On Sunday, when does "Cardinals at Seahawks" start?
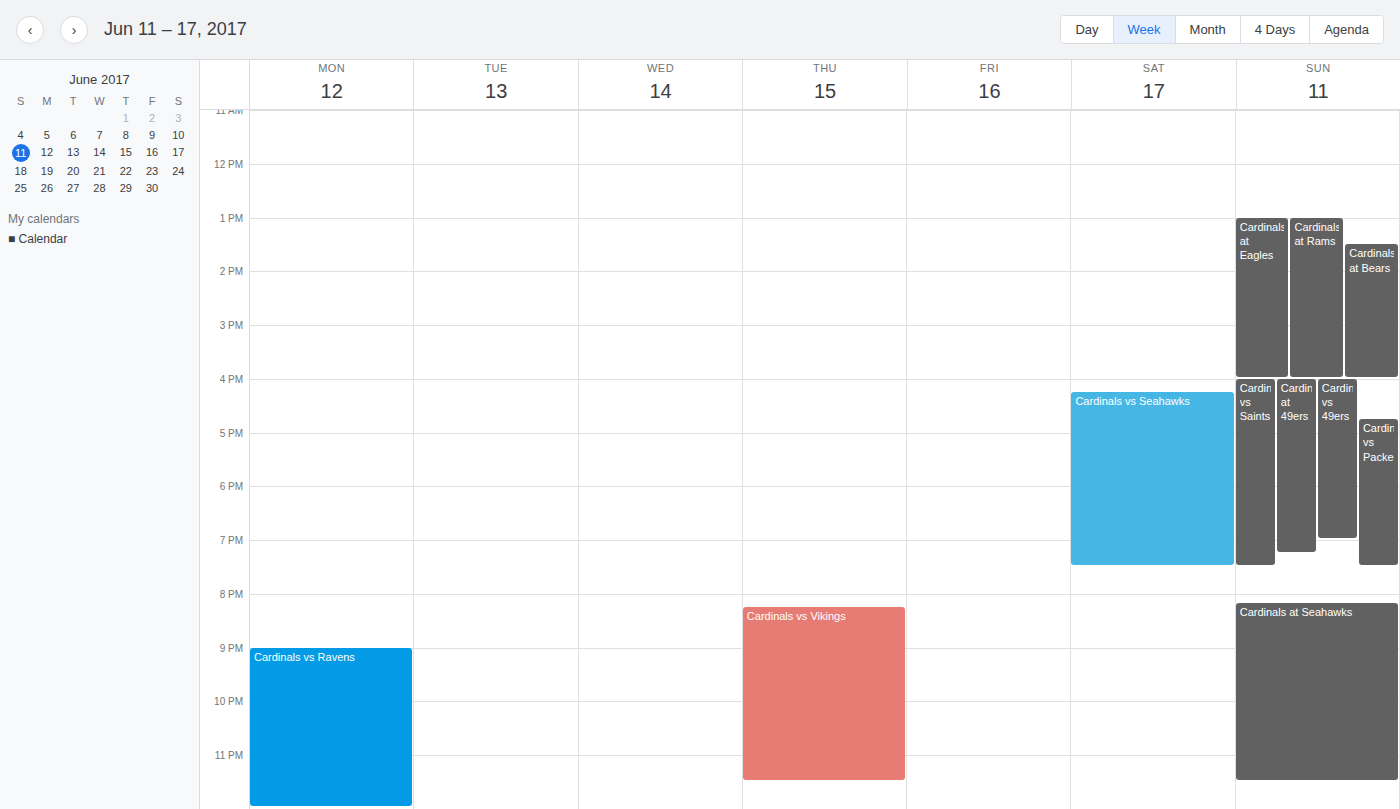
20:10